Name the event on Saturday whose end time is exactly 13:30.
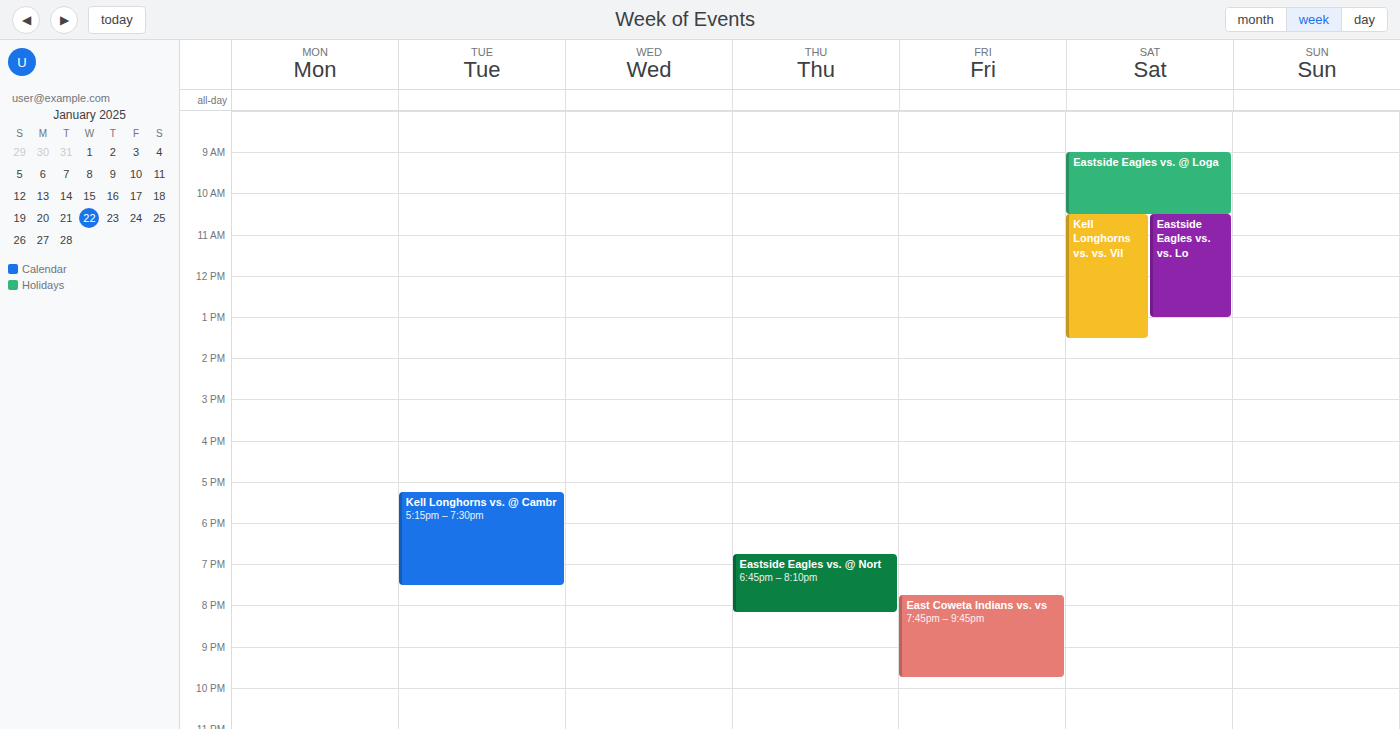
"Kell Longhorns vs. vs. Vil"